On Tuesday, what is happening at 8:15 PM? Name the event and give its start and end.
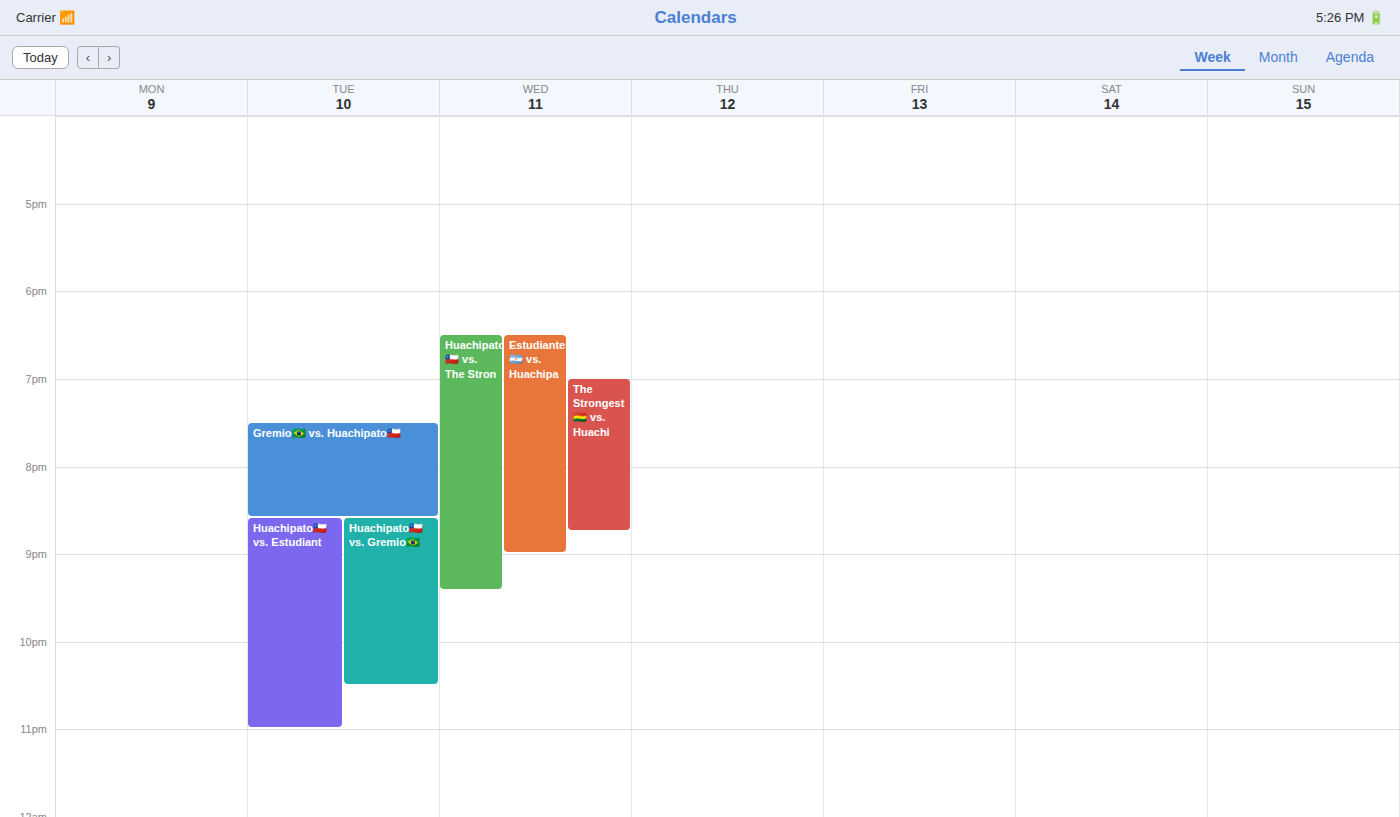
"Gremio🇧🇷 vs. Huachipato🇨🇱", 7:30 PM to 8:35 PM